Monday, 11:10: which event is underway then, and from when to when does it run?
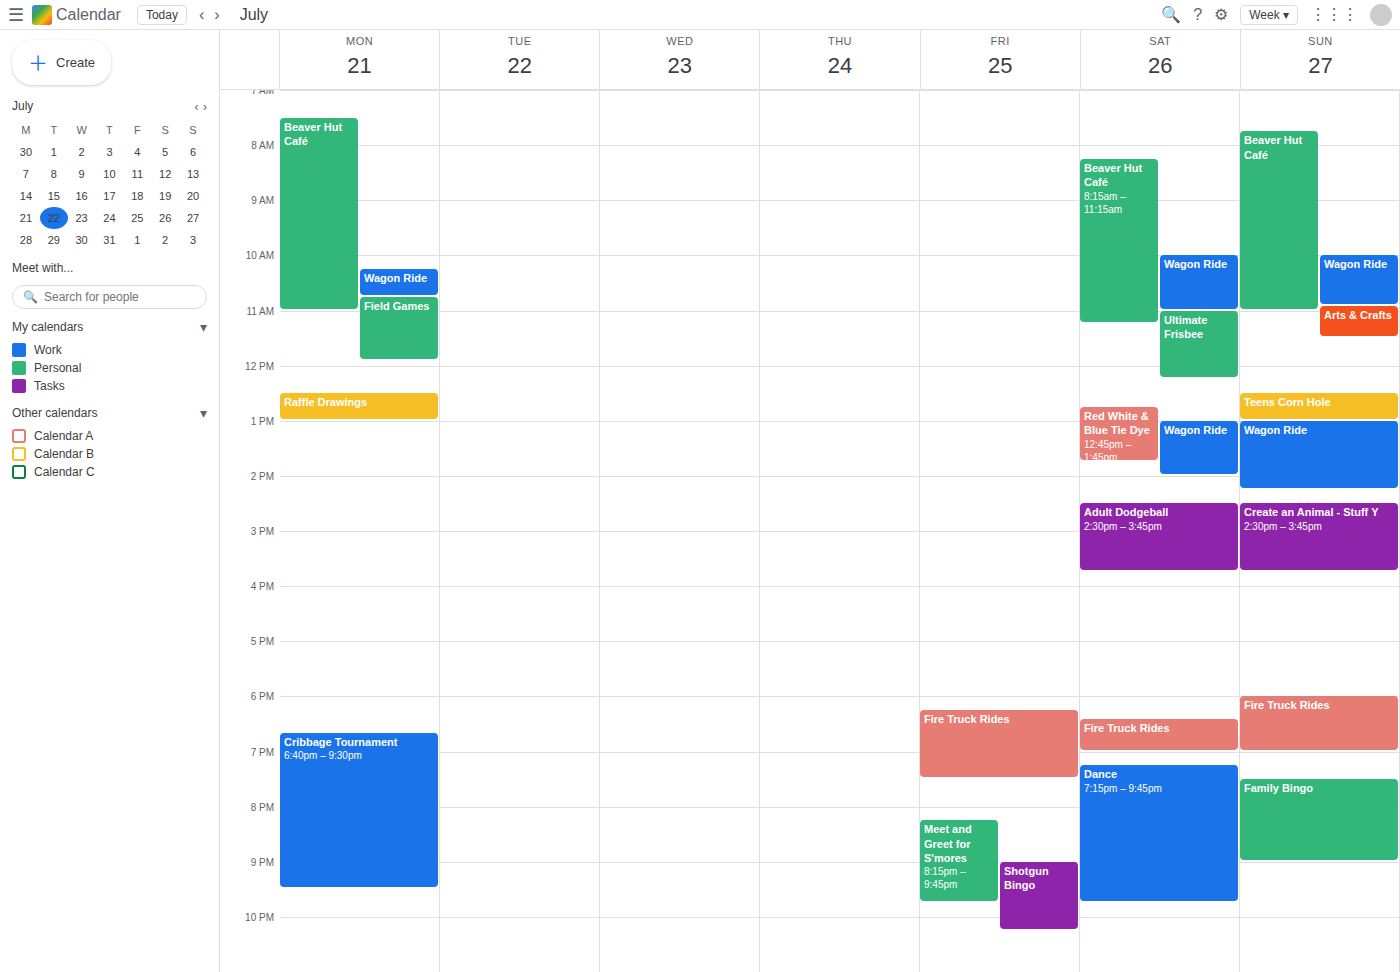
"Field Games", 10:45 to 11:55